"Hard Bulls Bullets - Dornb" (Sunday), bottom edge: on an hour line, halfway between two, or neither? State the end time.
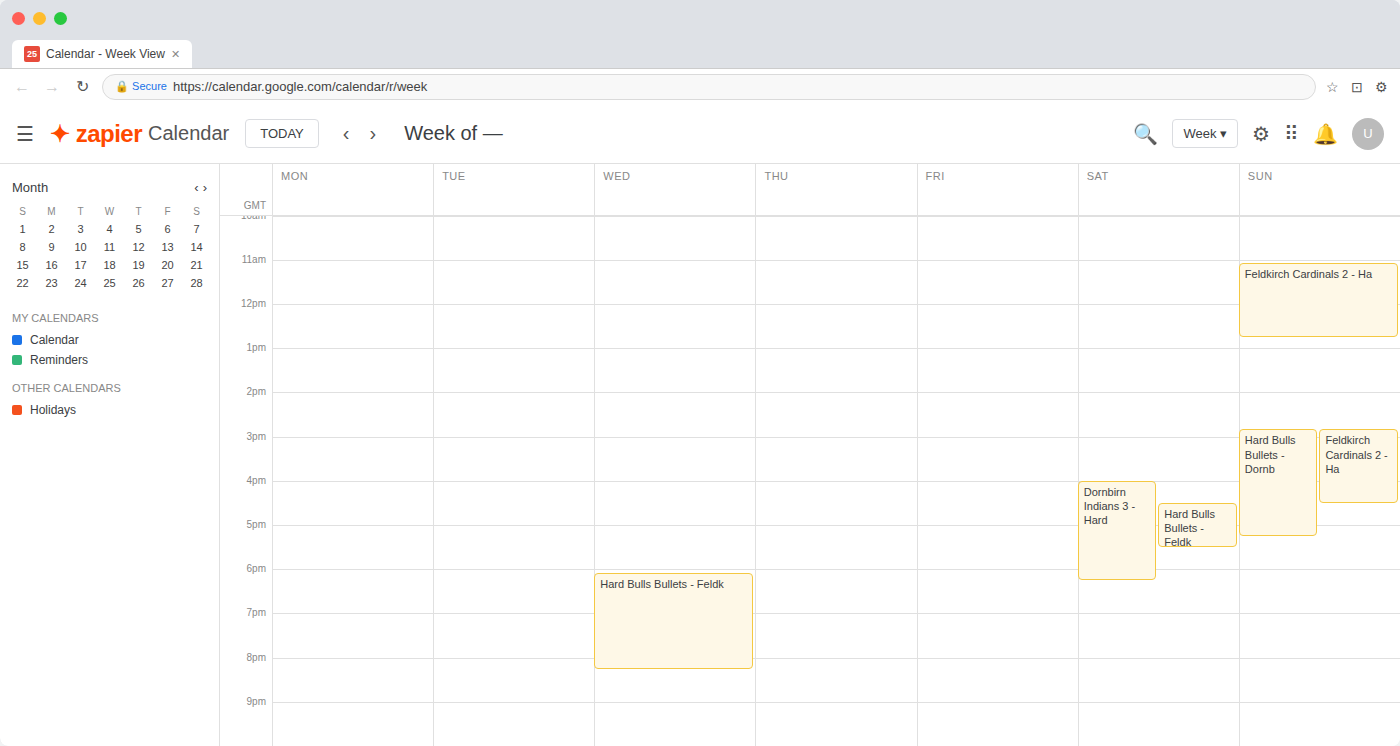
5:15 PM -- neither: a quarter of the way from the 5 PM line to the 6 PM line.